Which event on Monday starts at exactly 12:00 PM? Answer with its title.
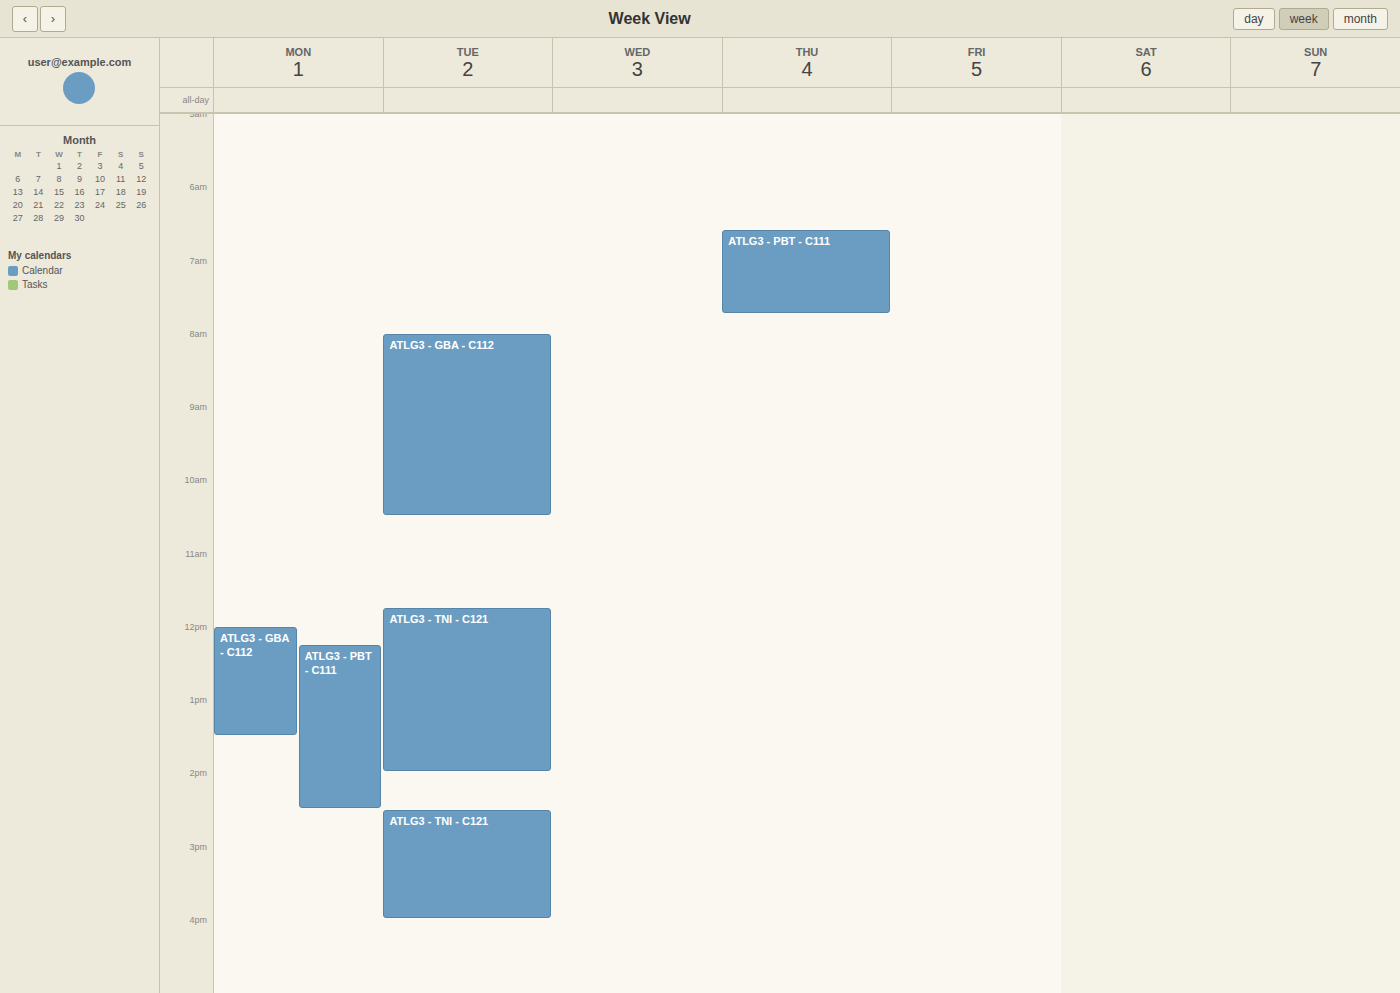
"ATLG3 - GBA - C112"